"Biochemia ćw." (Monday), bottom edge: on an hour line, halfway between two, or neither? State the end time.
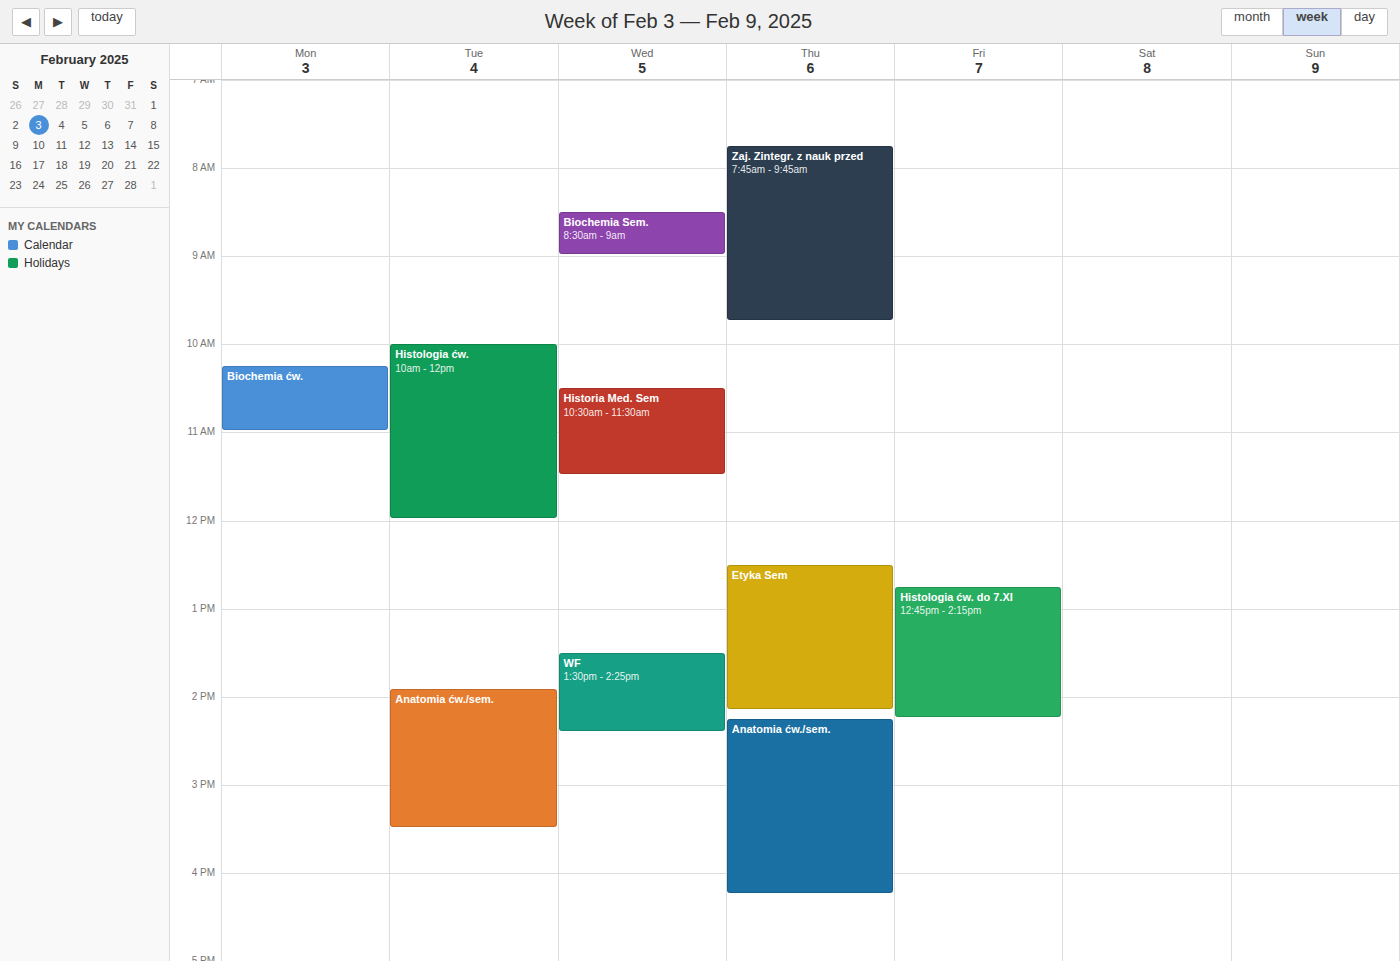
11:00 AM -- exactly on the 11 AM line.